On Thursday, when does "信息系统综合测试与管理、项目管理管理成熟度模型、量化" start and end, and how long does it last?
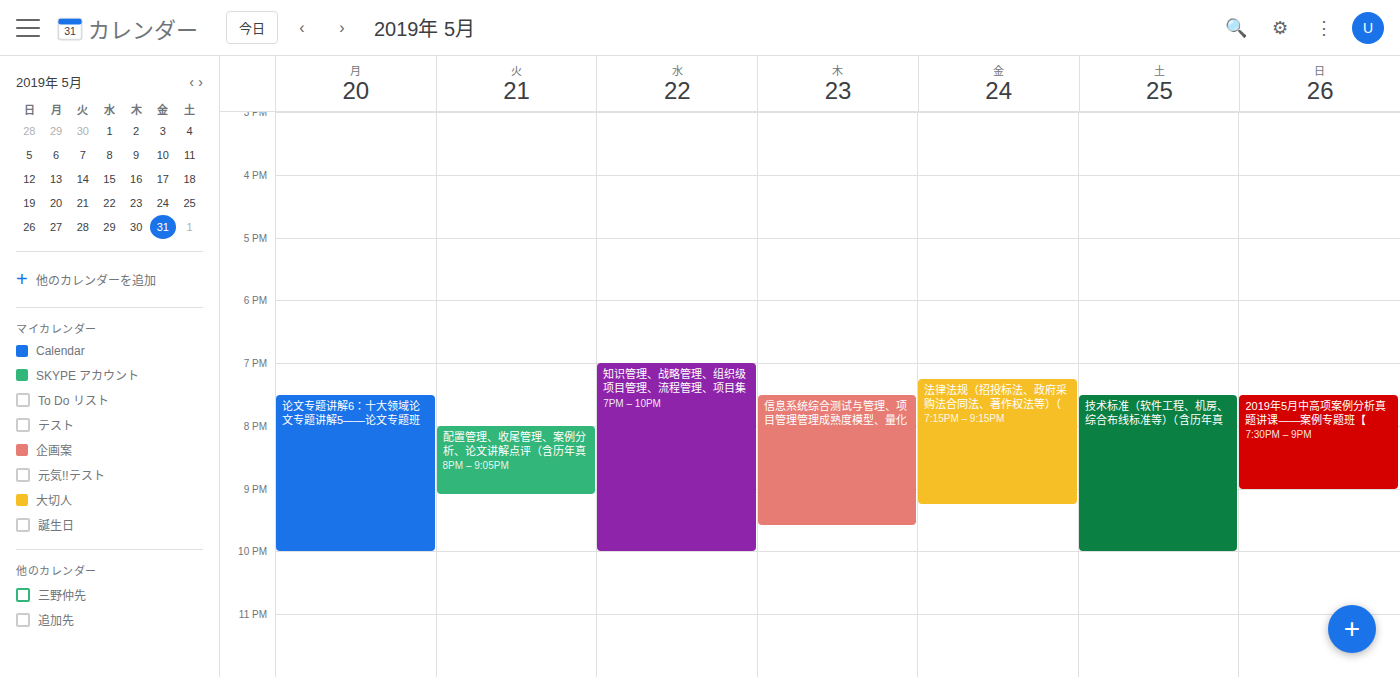
7:30 PM to 9:35 PM, 2 hours 5 minutes